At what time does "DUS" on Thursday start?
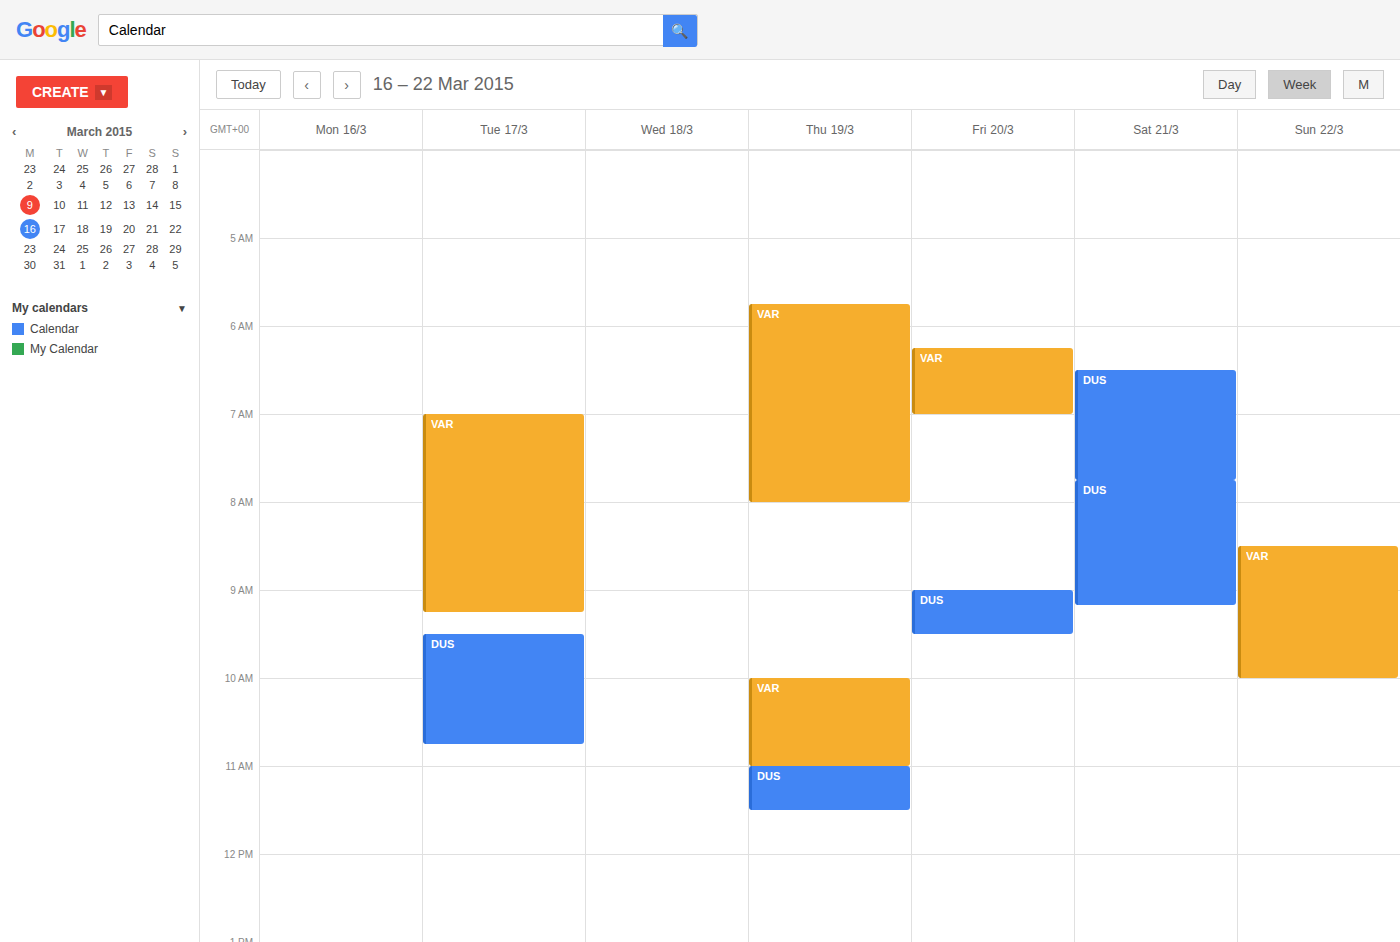
11:00 AM